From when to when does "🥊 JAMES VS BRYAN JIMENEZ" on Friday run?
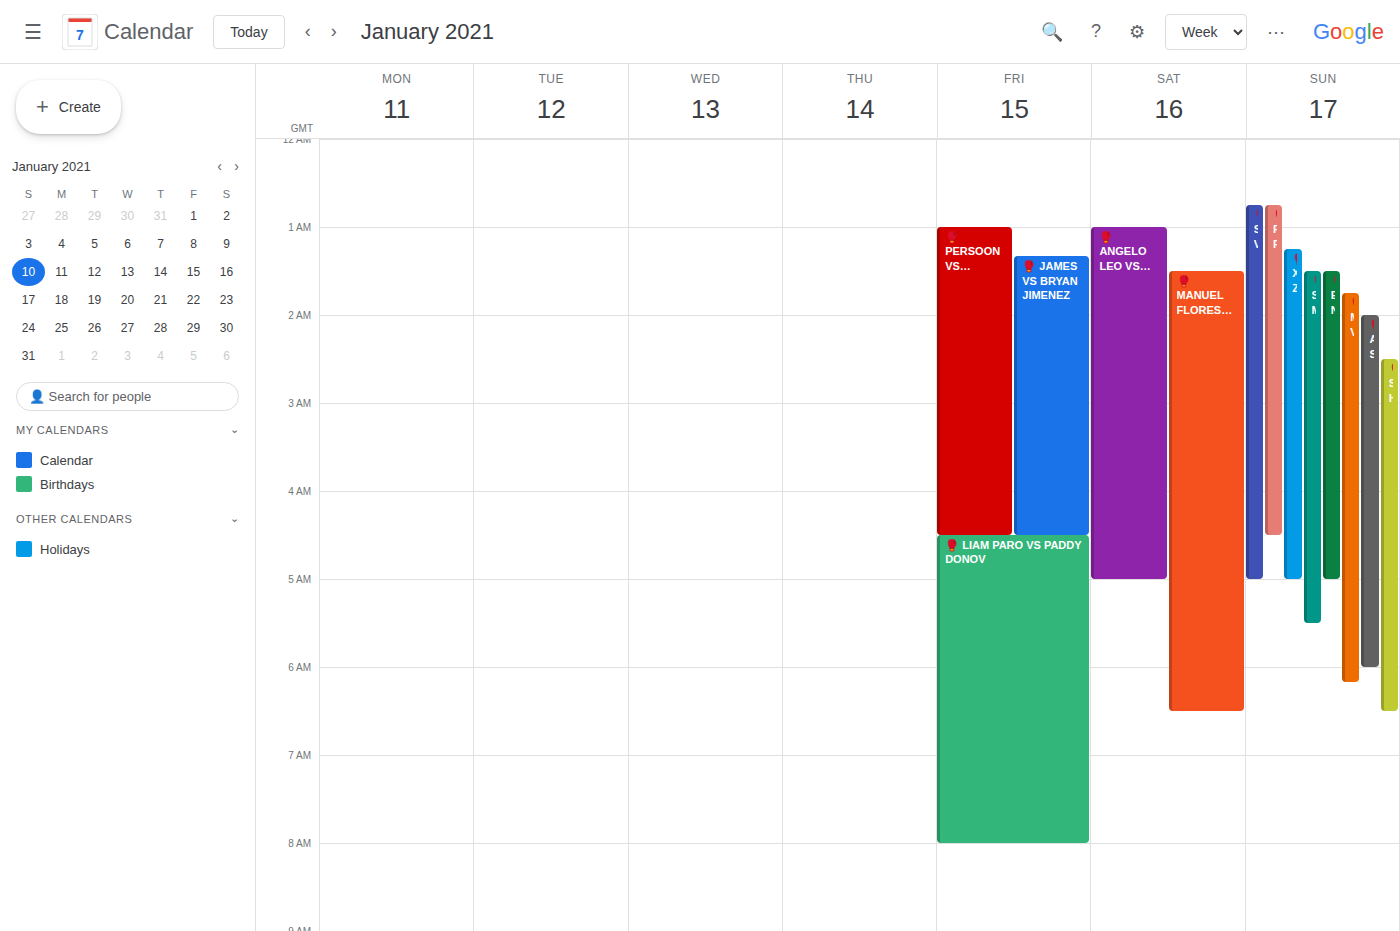
1:20 AM to 4:30 AM